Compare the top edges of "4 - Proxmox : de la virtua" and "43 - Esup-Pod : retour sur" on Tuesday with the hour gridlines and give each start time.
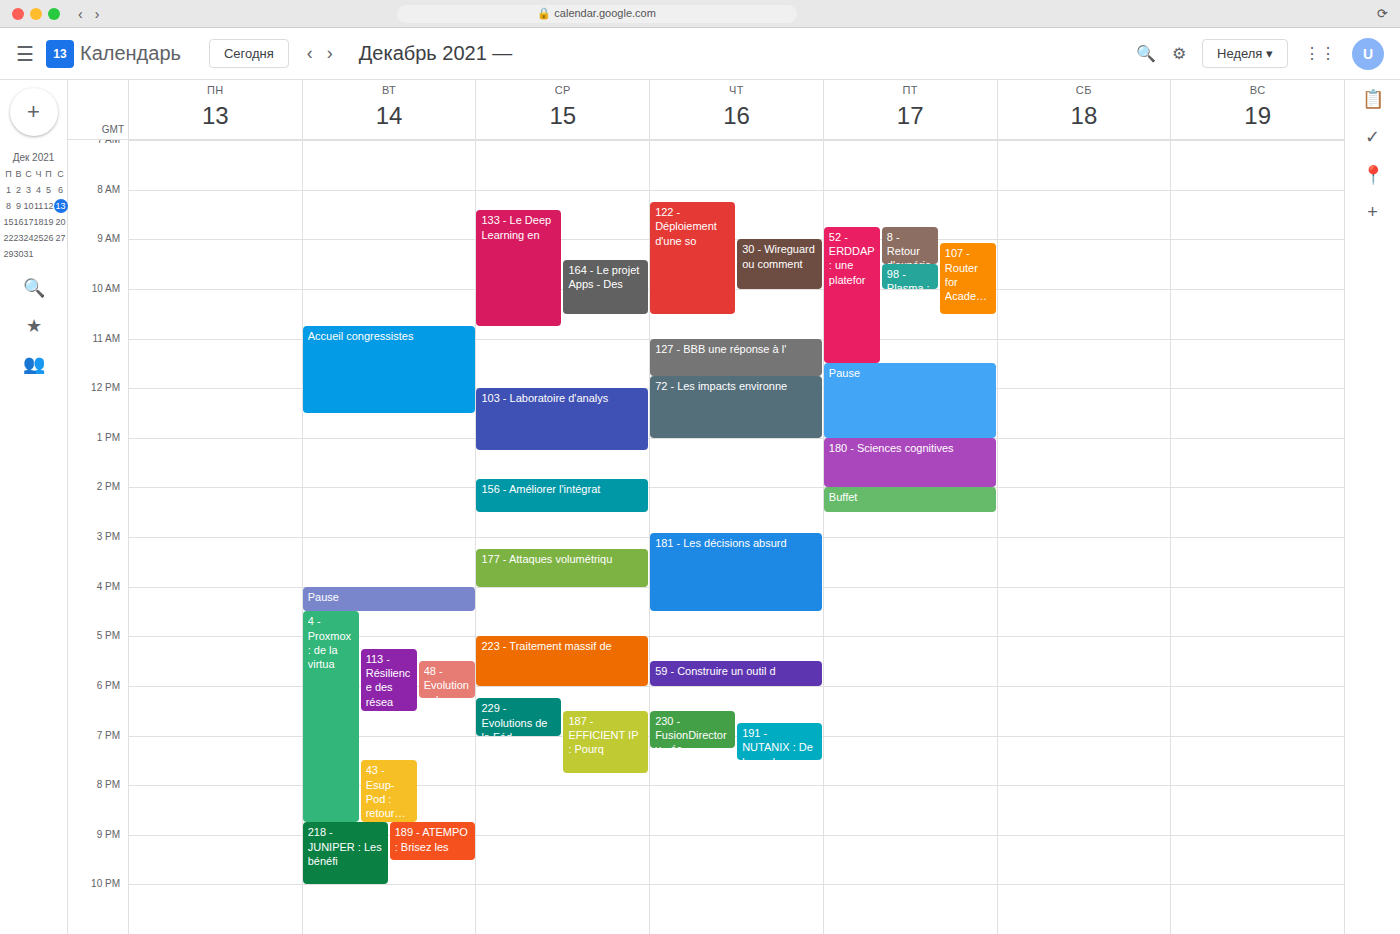
"4 - Proxmox : de la virtua": 4:30 PM, halfway between the 4 PM and 5 PM lines. "43 - Esup-Pod : retour sur": 7:30 PM, halfway between the 7 PM and 8 PM lines.